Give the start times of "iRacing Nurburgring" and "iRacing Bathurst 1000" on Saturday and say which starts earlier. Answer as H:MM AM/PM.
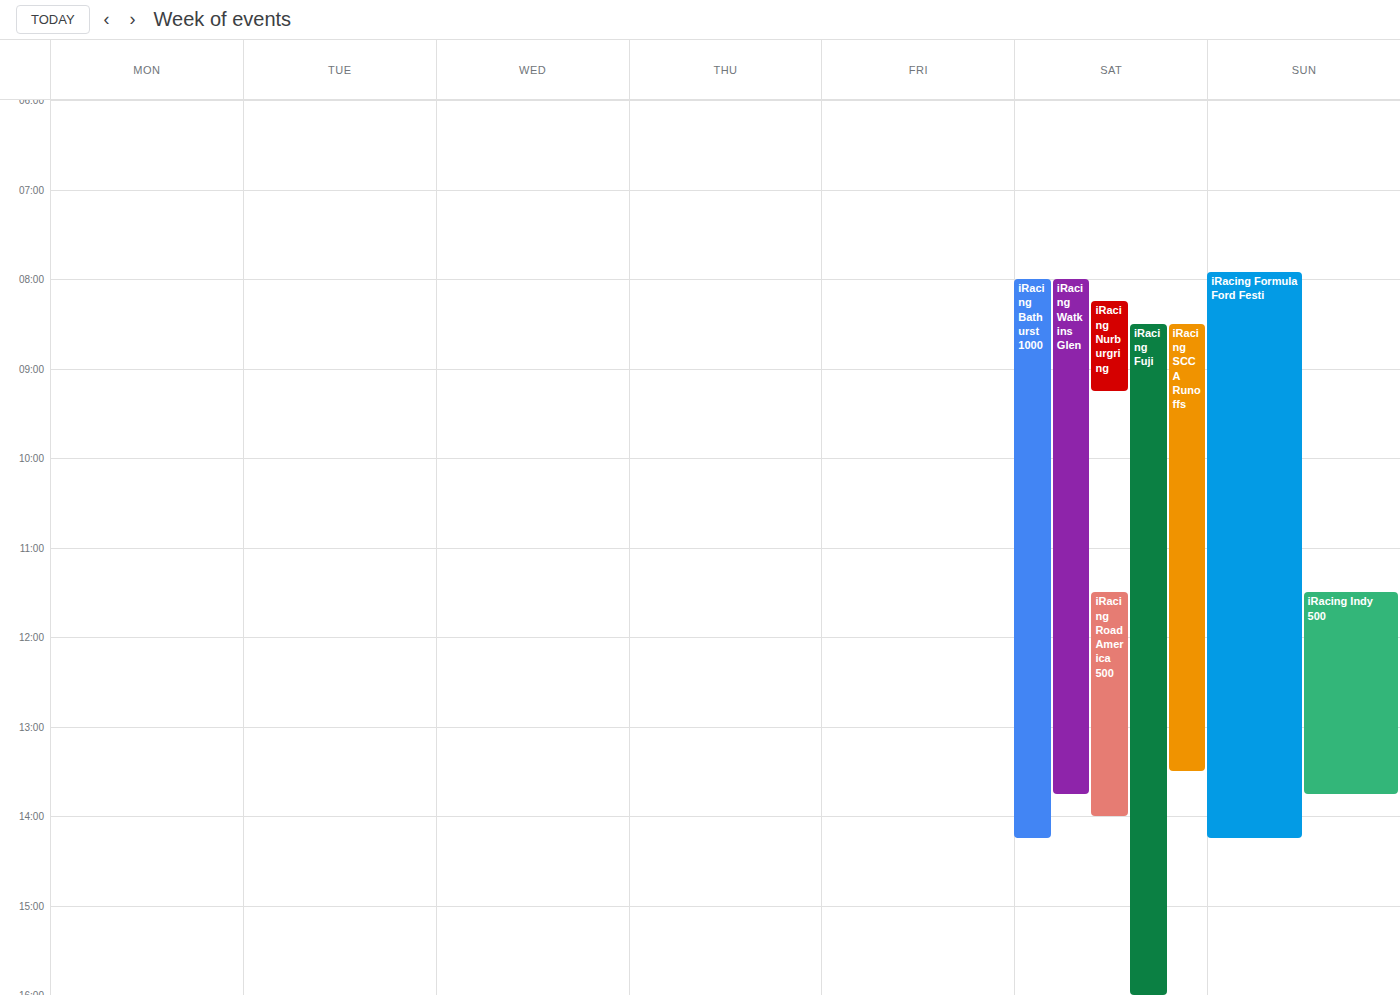
"iRacing Bathurst 1000" 8:00 AM; "iRacing Nurburgring" 8:15 AM.